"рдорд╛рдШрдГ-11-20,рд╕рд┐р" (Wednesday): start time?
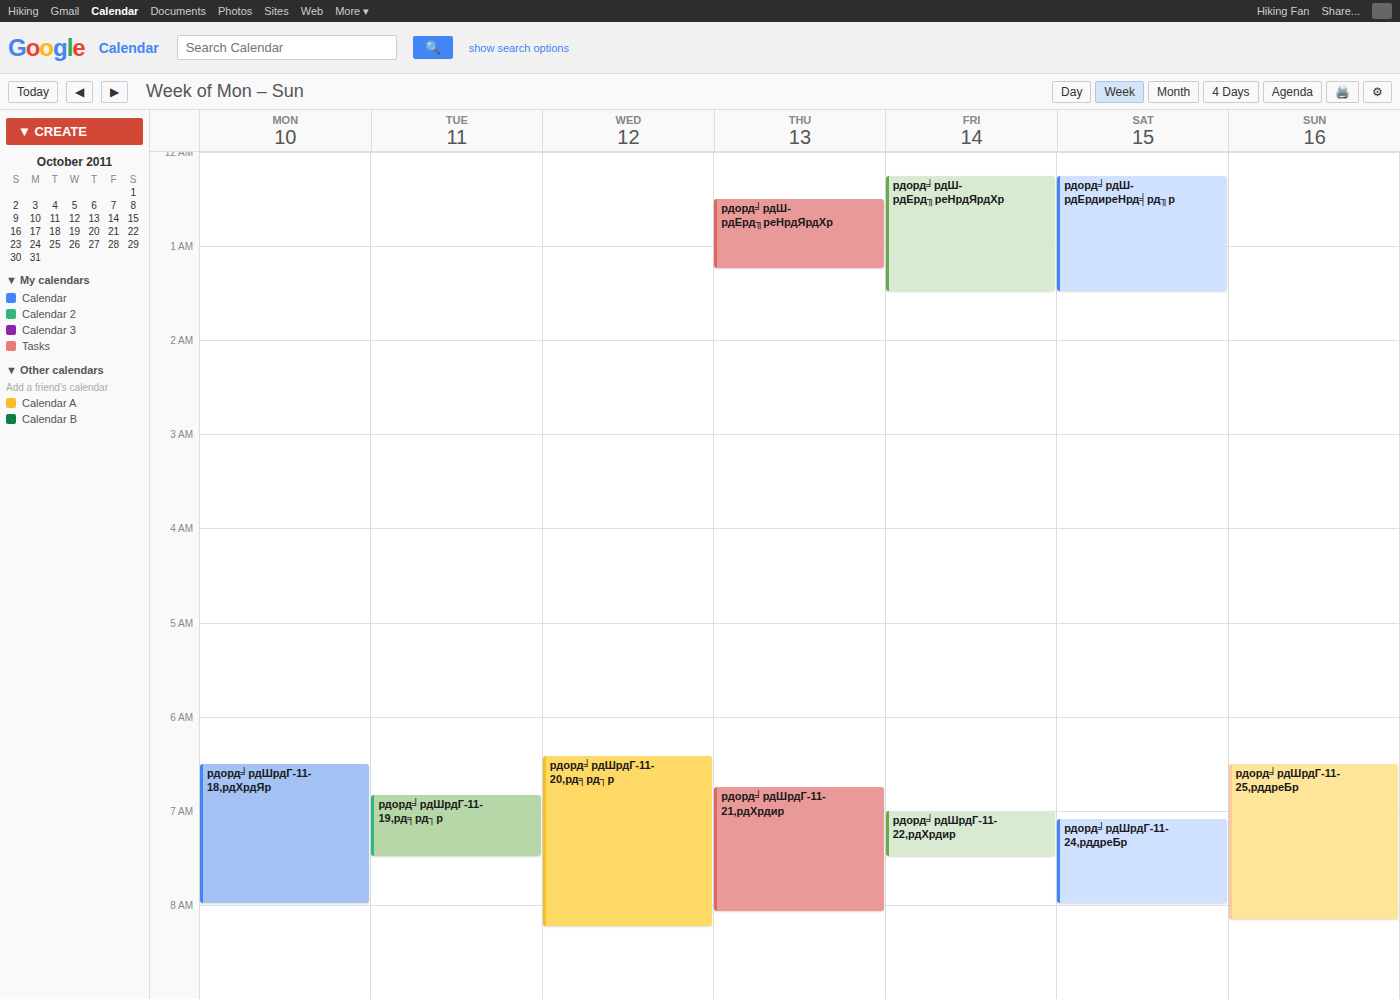
06:25